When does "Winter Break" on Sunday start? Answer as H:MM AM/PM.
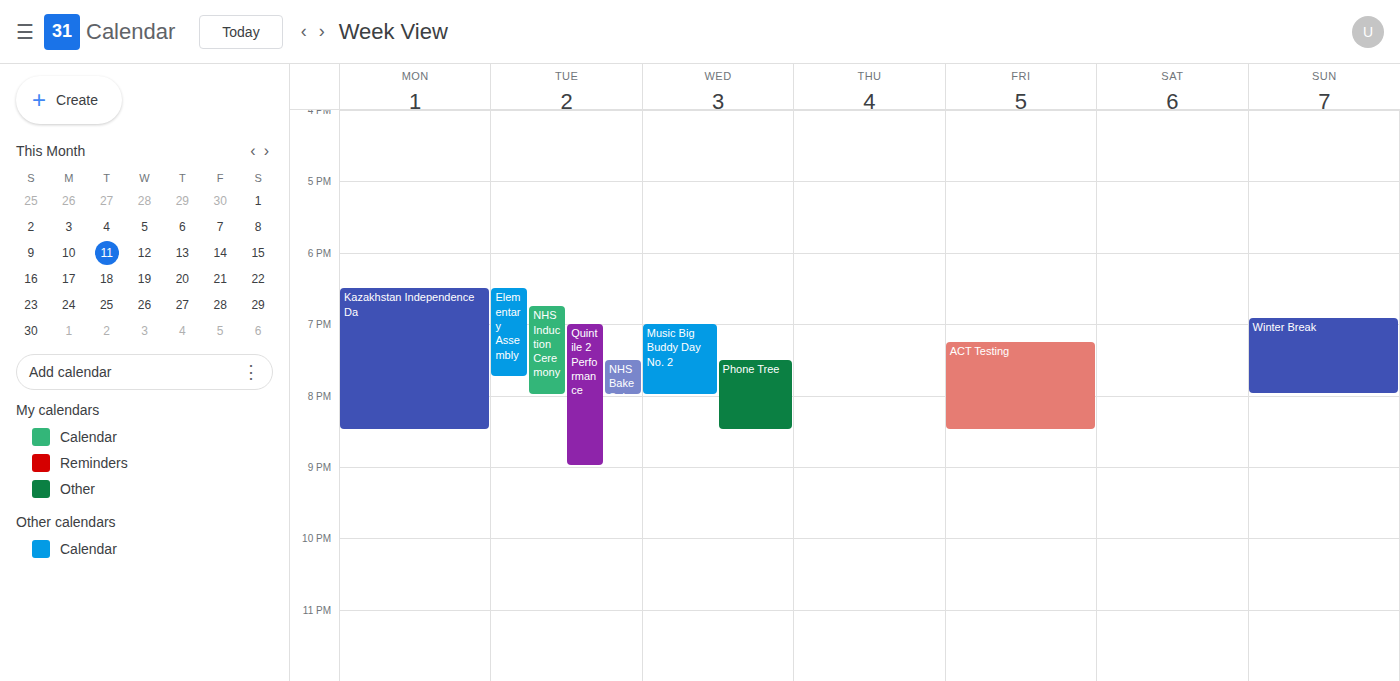
6:55 PM